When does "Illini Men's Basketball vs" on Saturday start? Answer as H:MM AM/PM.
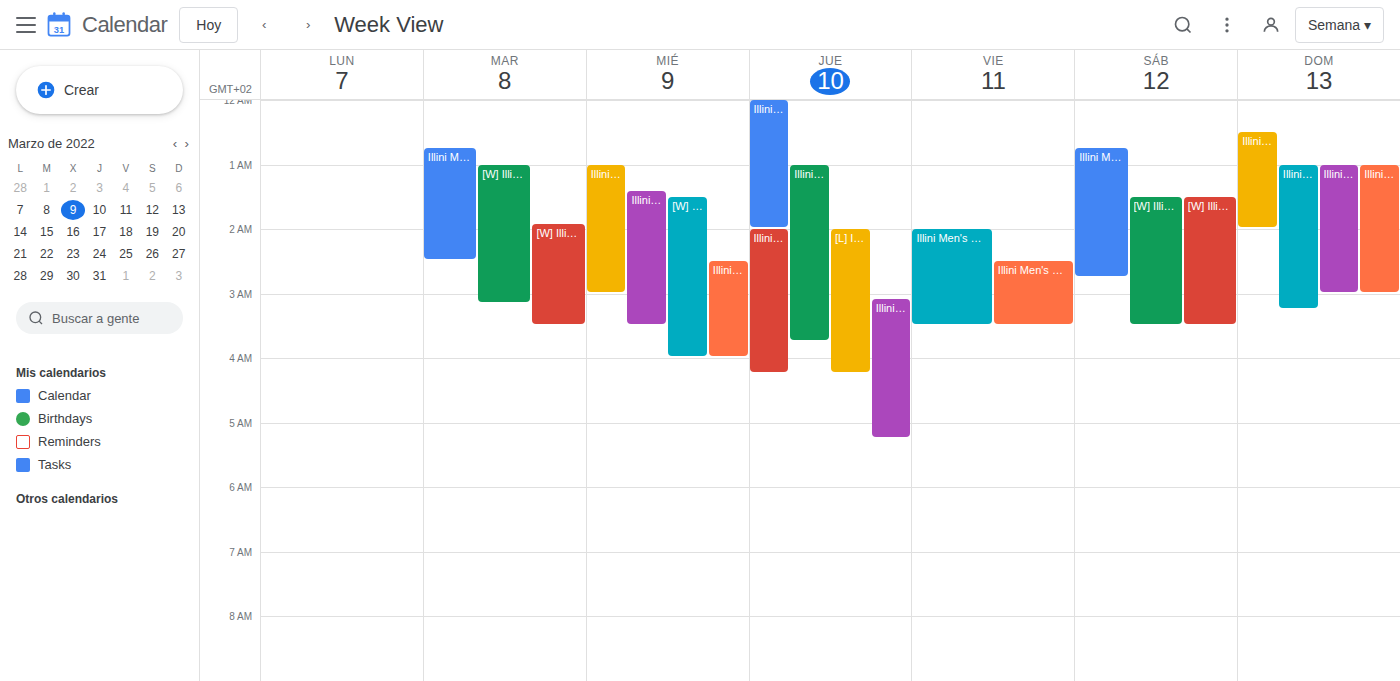
12:45 AM